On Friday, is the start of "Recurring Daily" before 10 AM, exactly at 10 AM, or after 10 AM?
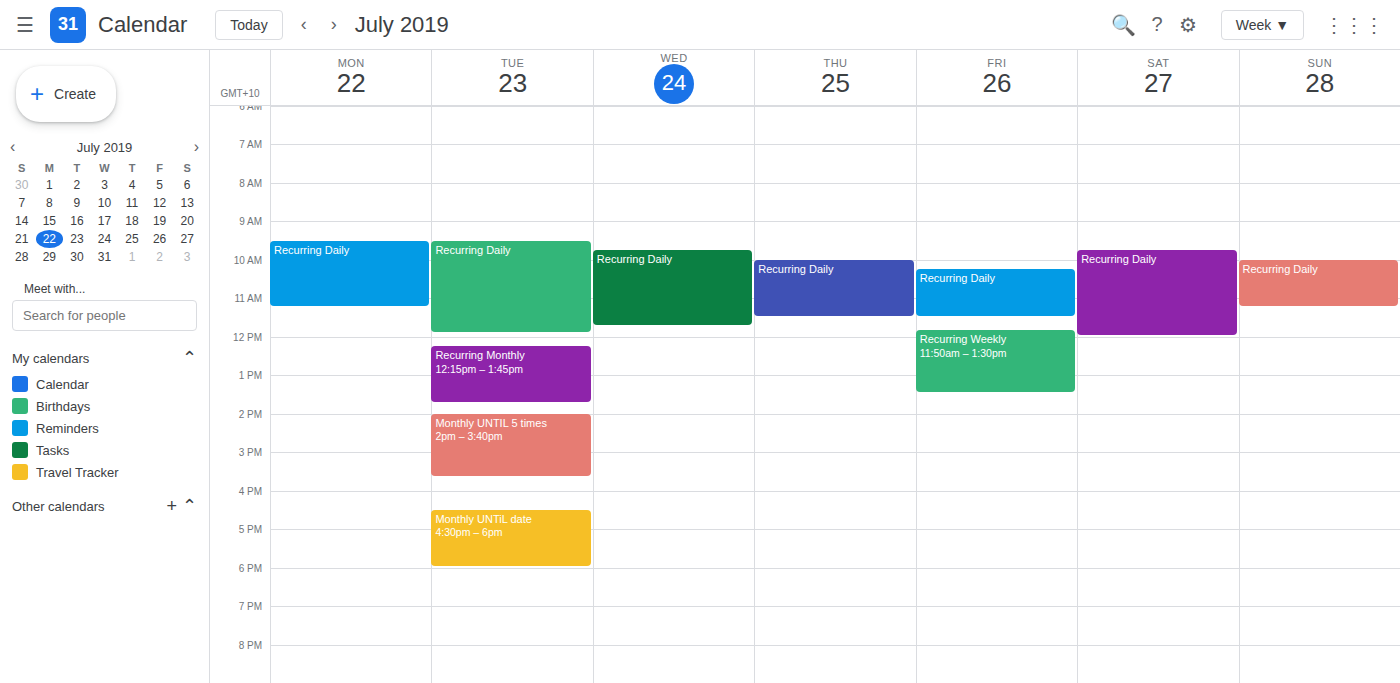
10:15 AM -- after 10 AM, 15 minutes below the 10 AM line.